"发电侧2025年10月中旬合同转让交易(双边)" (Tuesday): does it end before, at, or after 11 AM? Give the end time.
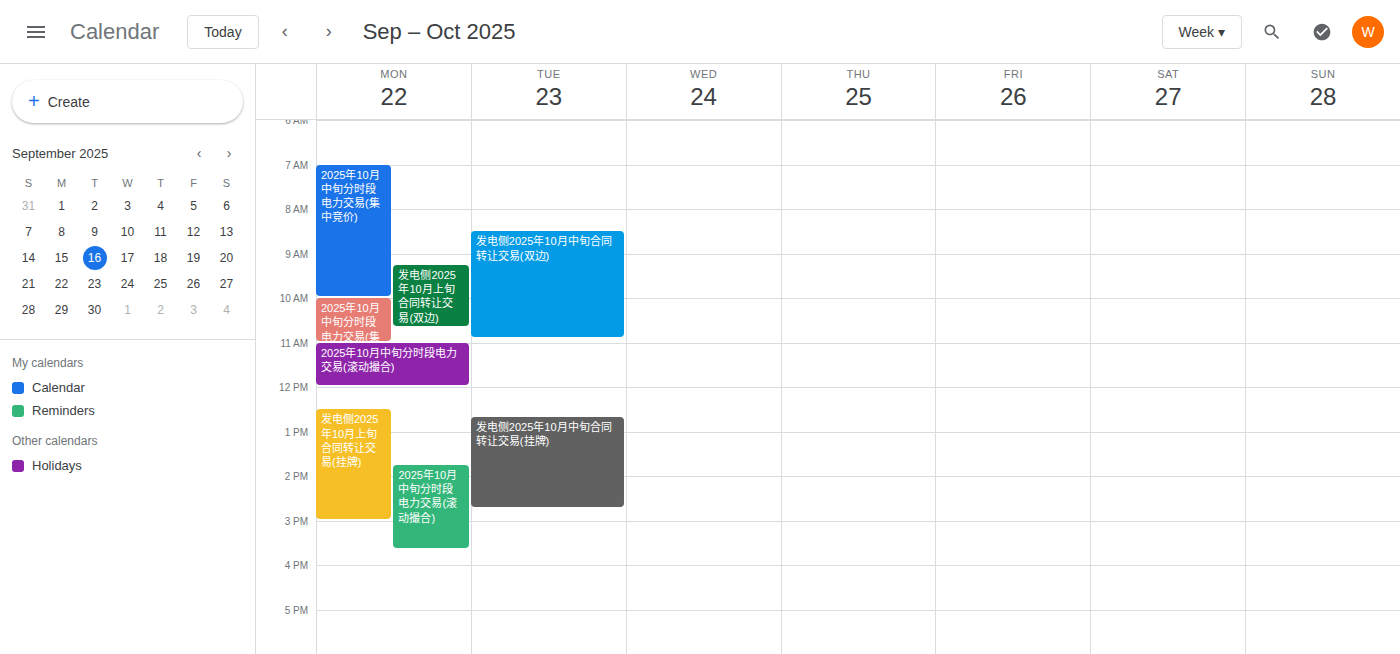
10:55 AM -- before 11 AM, 5 minutes above the 11 AM line.